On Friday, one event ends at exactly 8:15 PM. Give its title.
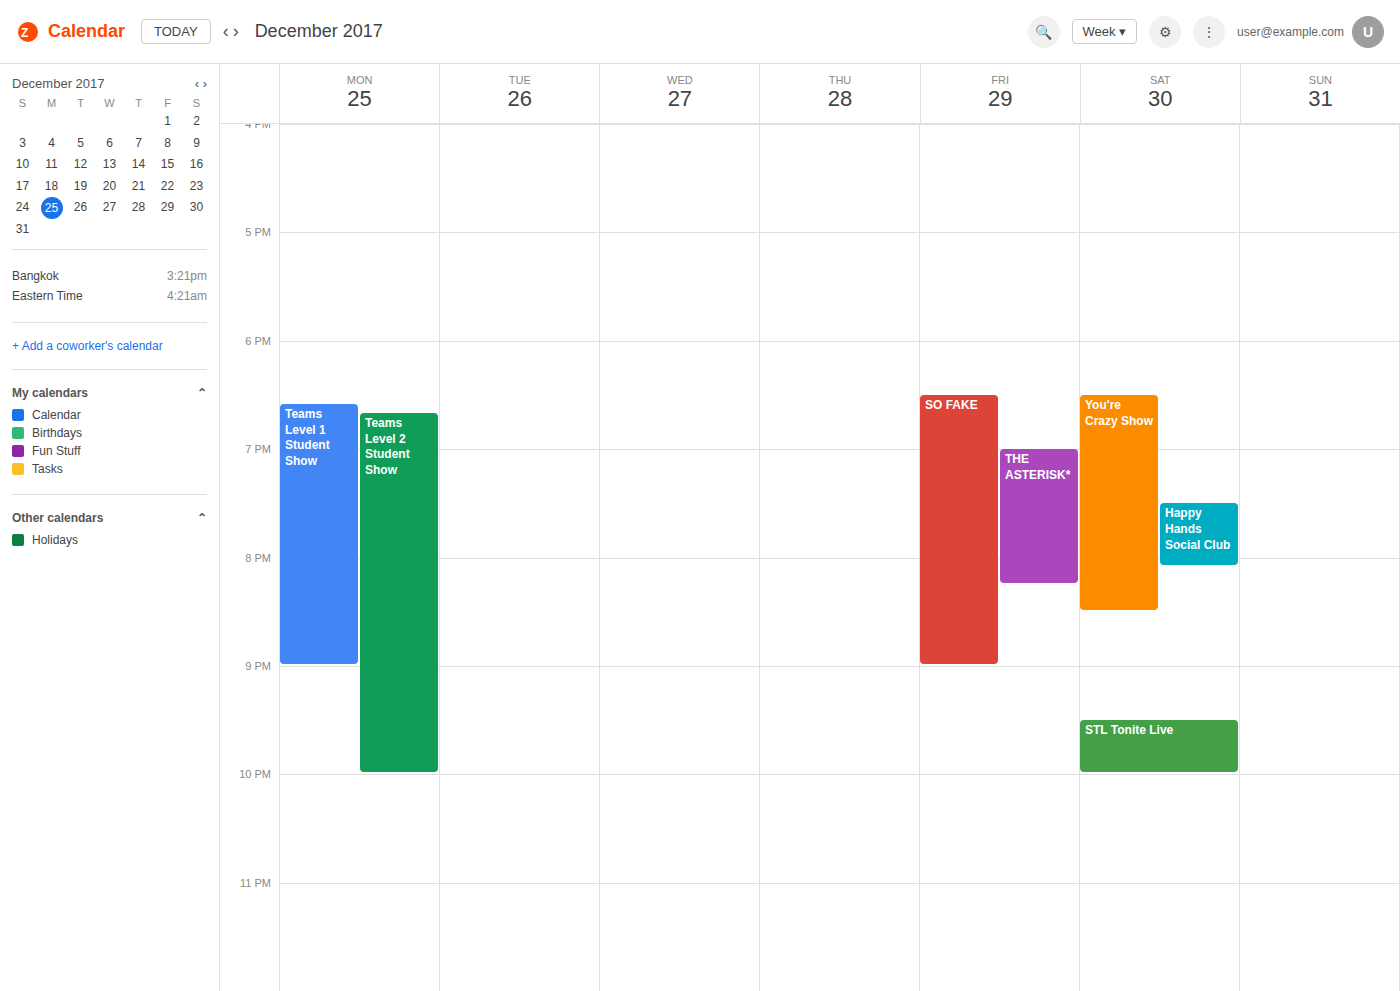
"THE ASTERISK*"